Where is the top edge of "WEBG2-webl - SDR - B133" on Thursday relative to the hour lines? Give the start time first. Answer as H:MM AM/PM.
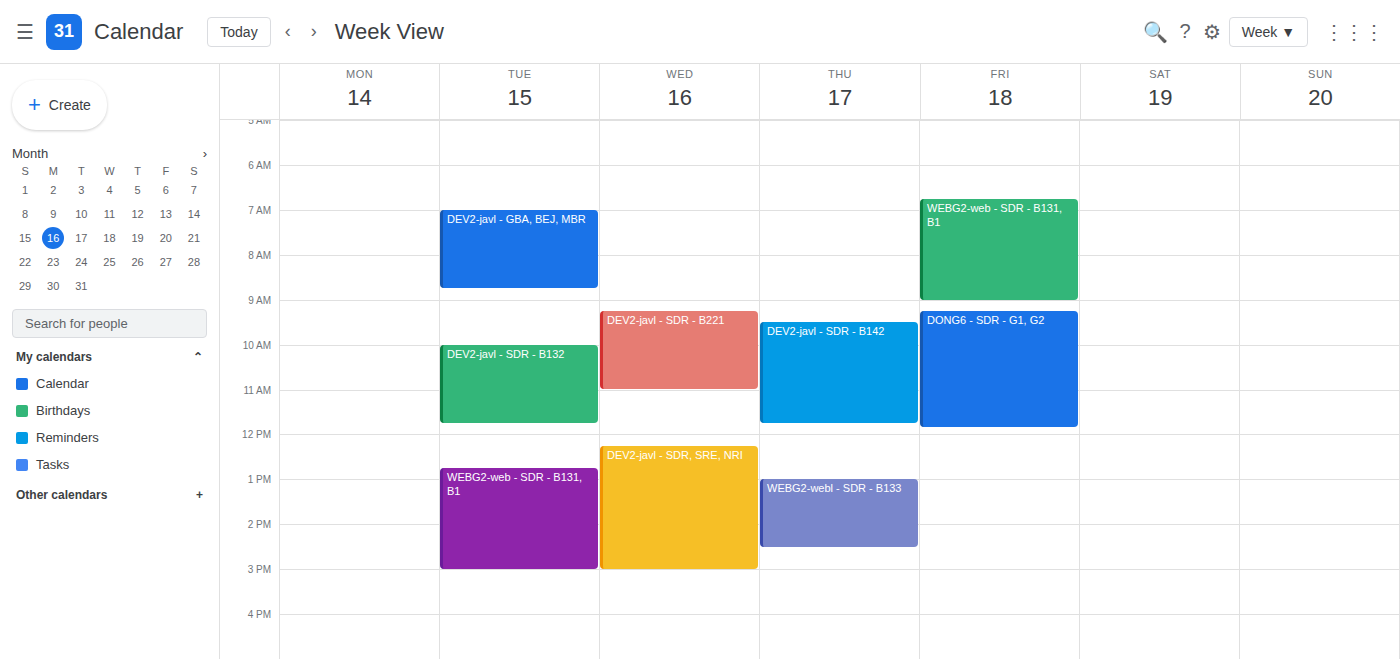
1:00 PM -- exactly on the 1 PM line.